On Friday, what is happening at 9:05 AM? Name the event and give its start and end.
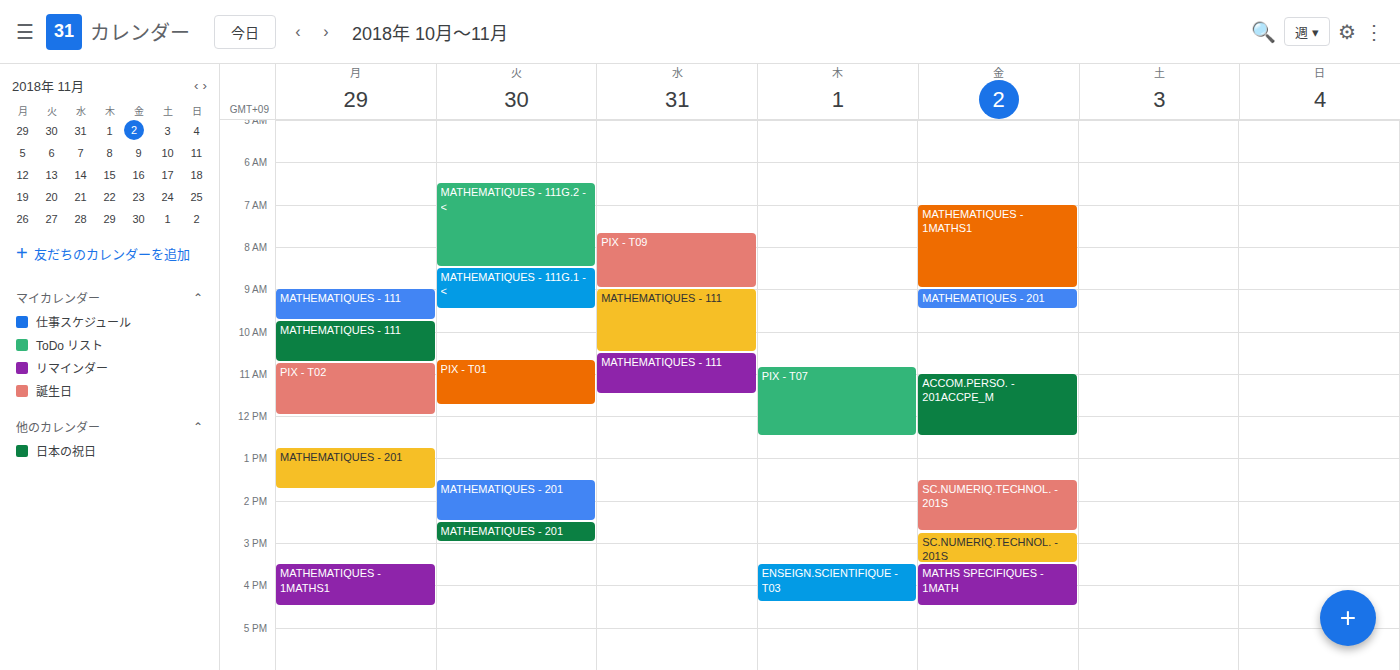
"MATHEMATIQUES - 201", 9:00 AM to 9:30 AM